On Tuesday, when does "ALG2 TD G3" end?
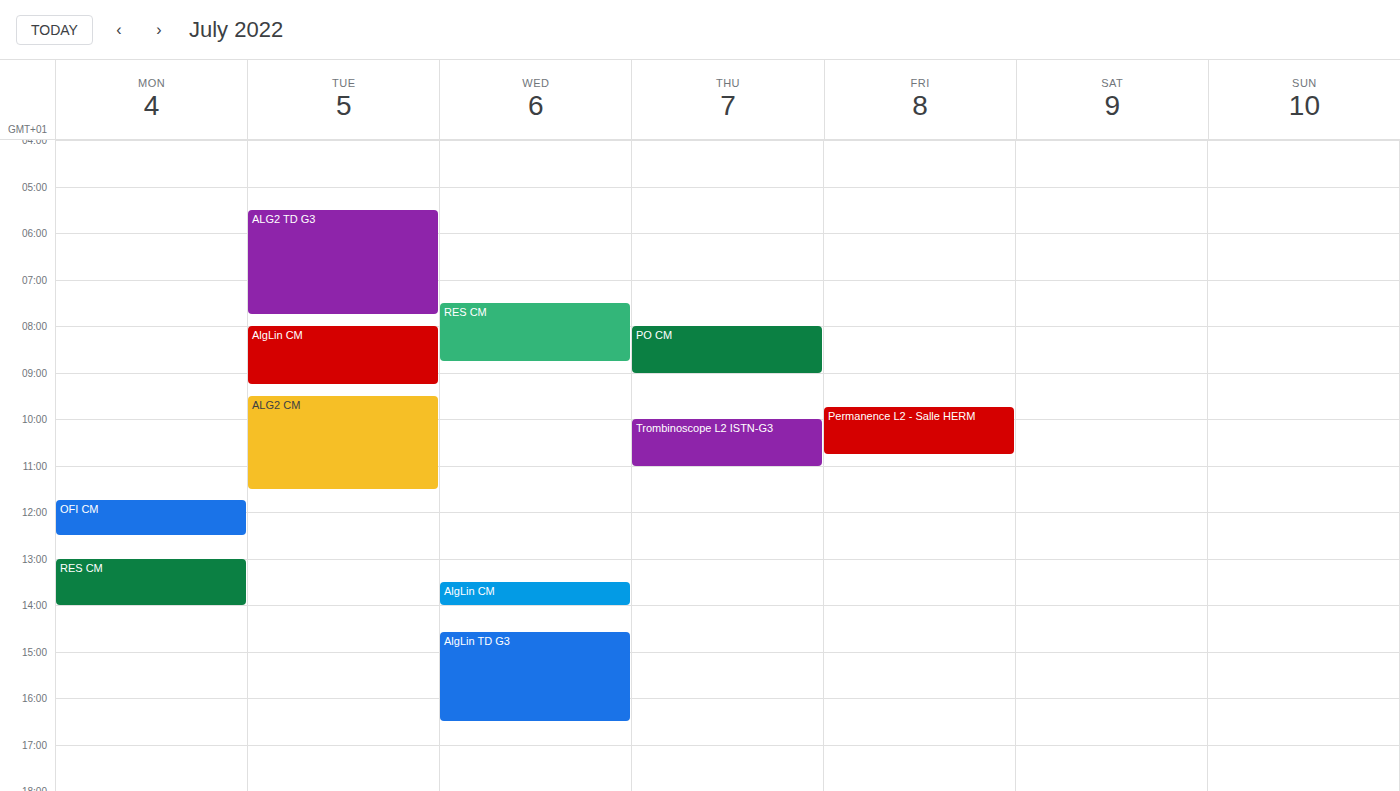
7:45 AM